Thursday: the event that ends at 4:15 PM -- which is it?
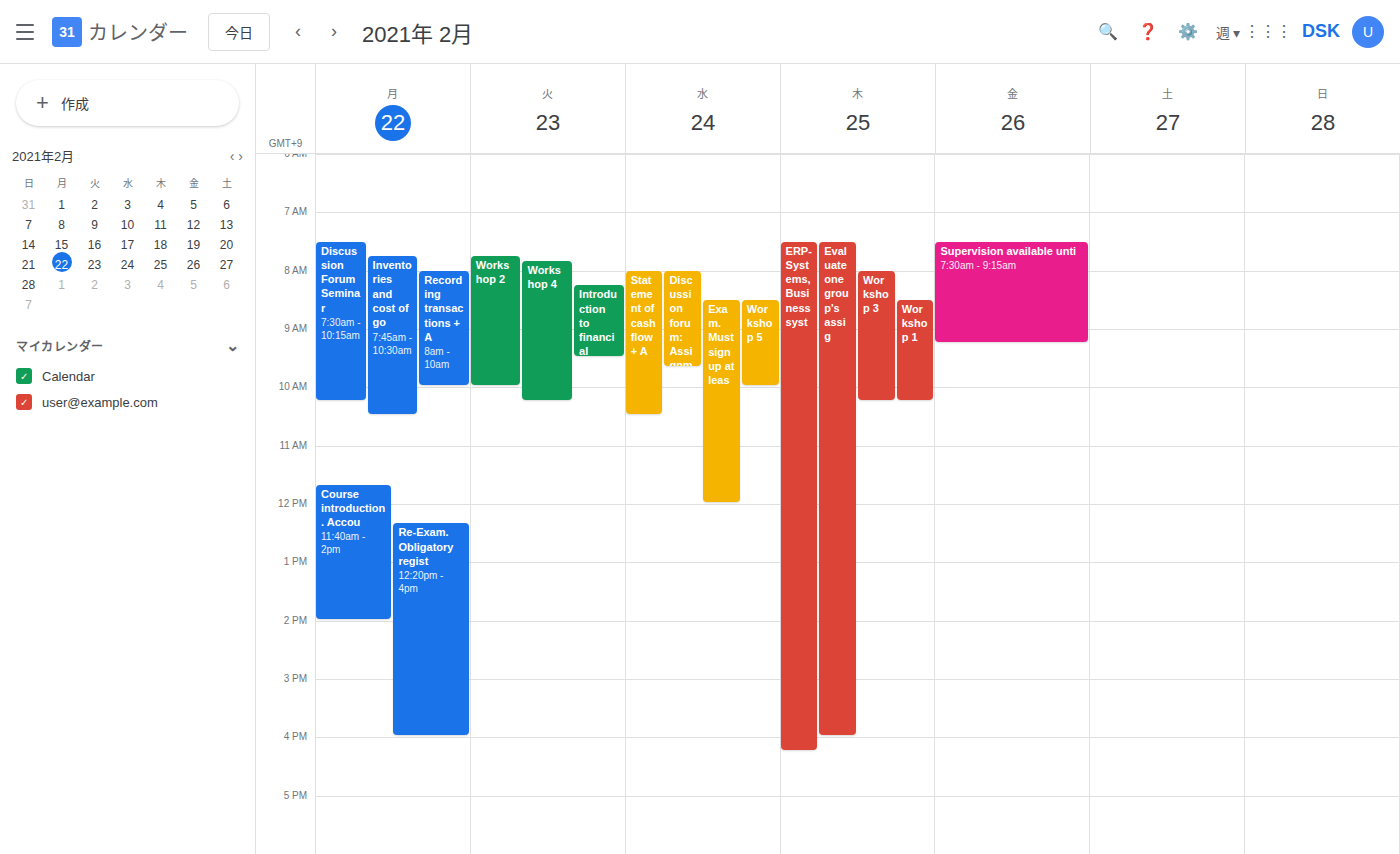
"ERP-Systems, Business syst"